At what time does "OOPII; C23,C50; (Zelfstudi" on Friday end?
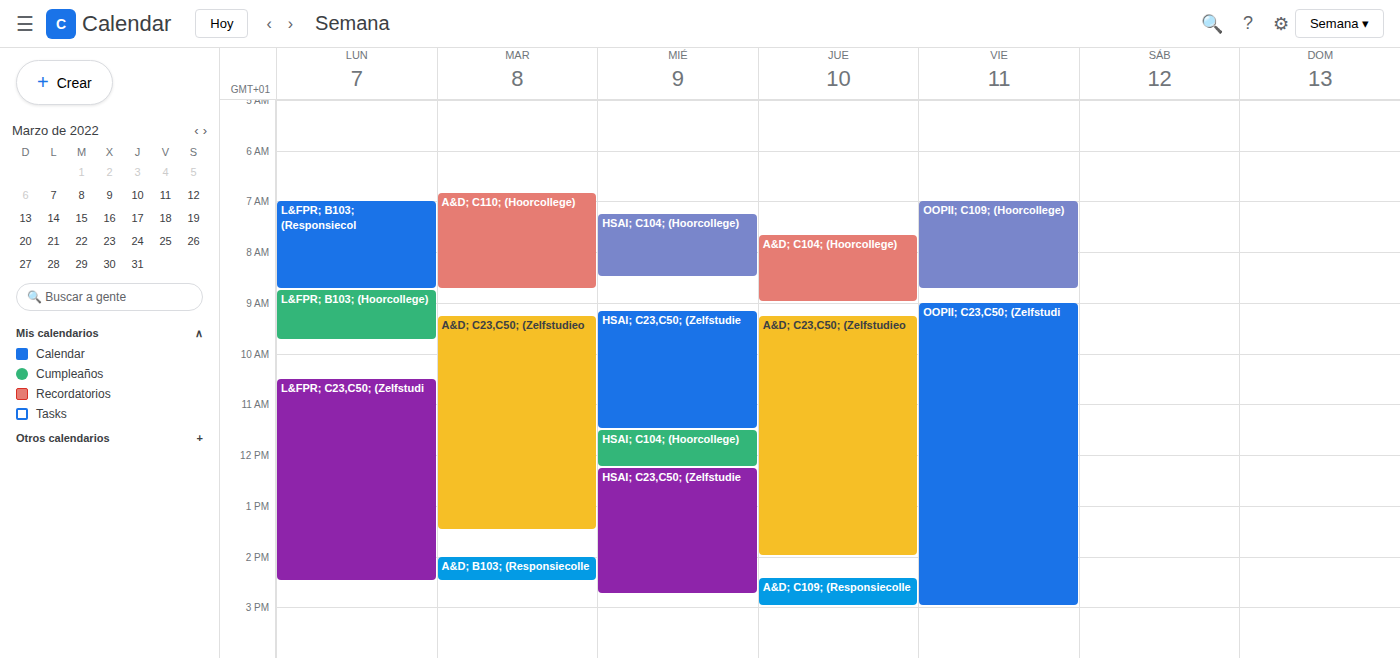
3:00 PM